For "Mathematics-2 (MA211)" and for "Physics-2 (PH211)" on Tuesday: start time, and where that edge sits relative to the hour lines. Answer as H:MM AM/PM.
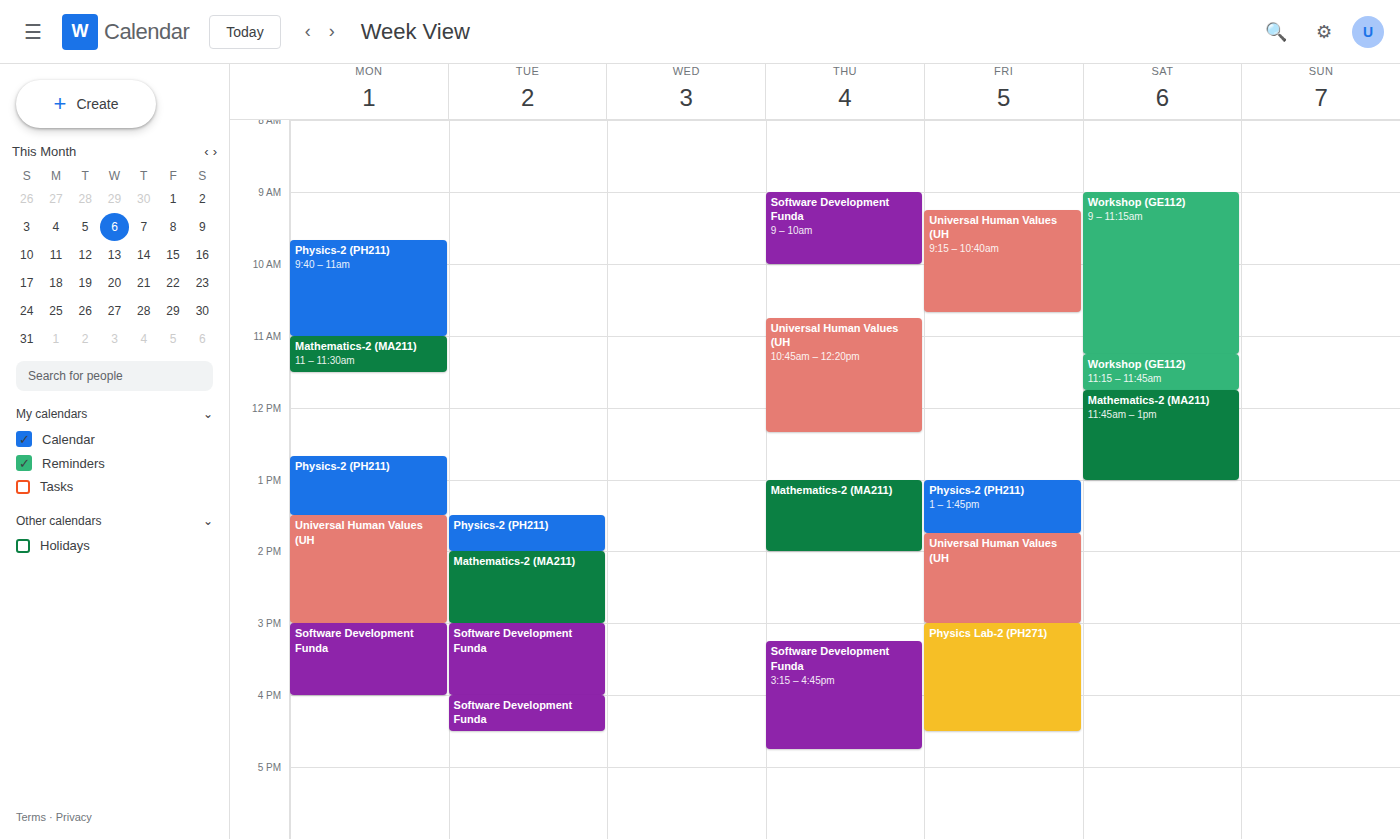
"Mathematics-2 (MA211)": 2:00 PM, exactly on the 2 PM line. "Physics-2 (PH211)": 1:30 PM, halfway between the 1 PM and 2 PM lines.